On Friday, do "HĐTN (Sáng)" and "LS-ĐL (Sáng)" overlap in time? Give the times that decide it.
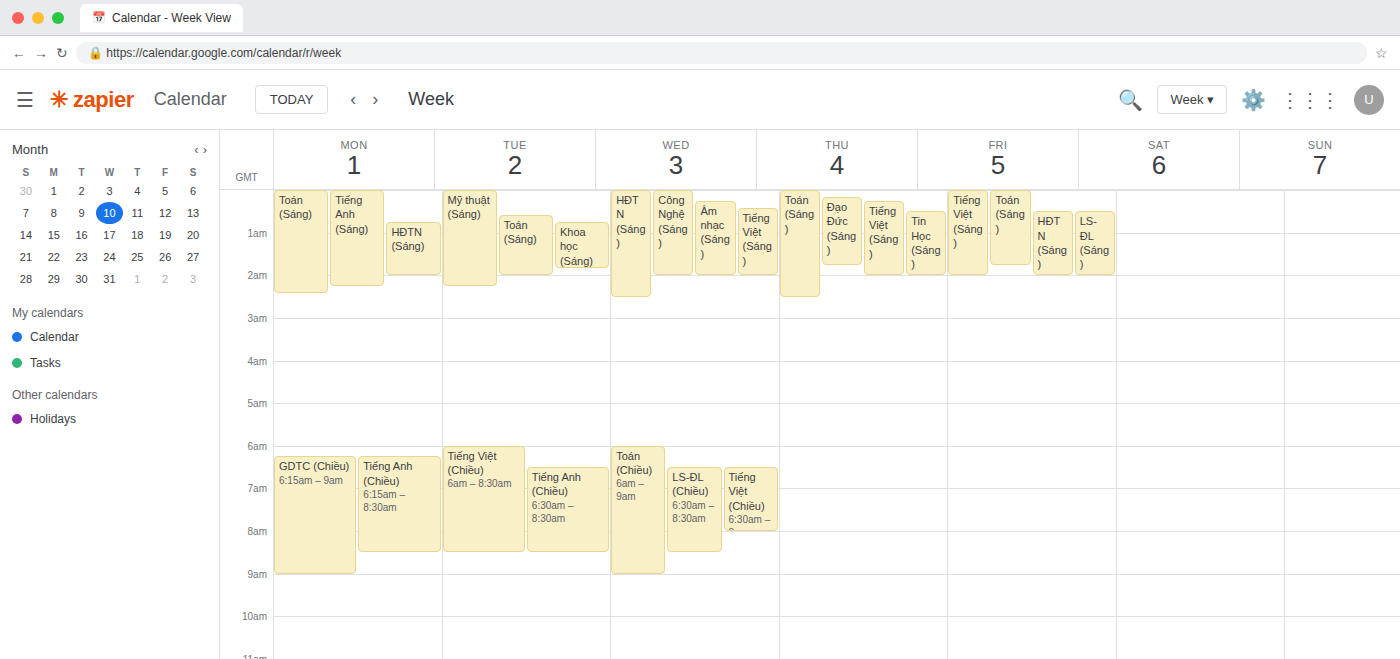
"HĐTN (Sáng)" runs 12:30 AM to 2:00 AM, inside "LS-ĐL (Sáng)" -- they overlap.